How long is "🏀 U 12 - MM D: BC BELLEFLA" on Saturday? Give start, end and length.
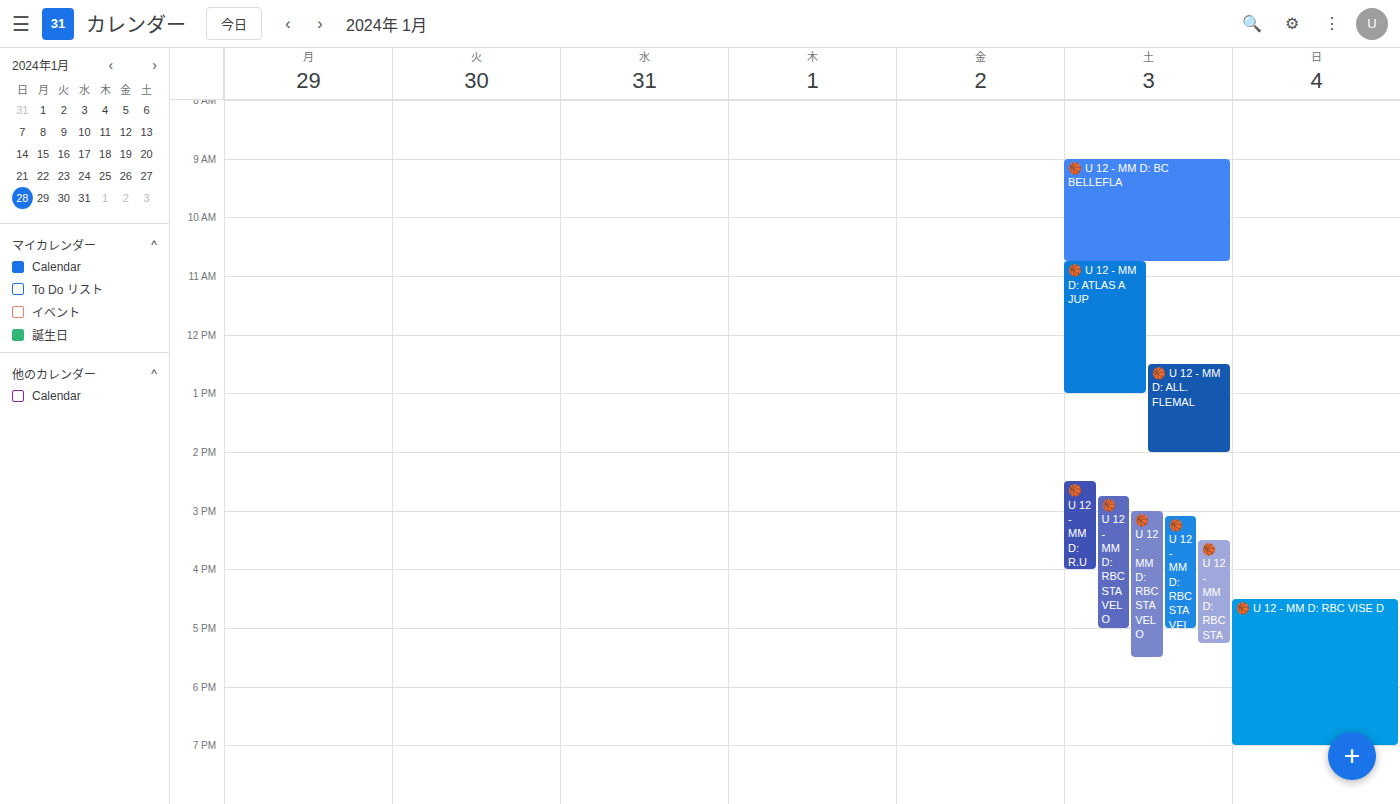
9:00 AM to 10:45 AM, 1 hour 45 minutes